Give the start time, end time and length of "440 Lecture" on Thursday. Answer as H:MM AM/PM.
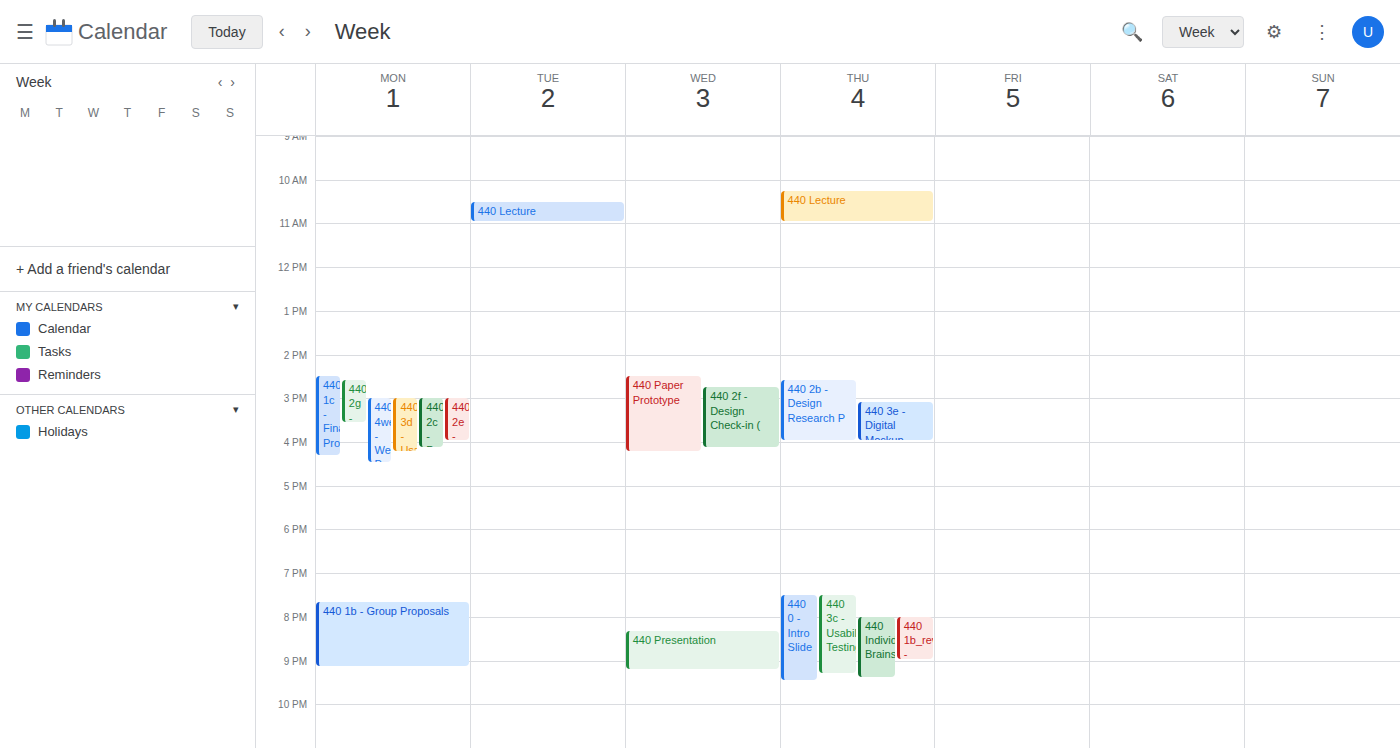
10:15 AM to 11:00 AM, 45 minutes